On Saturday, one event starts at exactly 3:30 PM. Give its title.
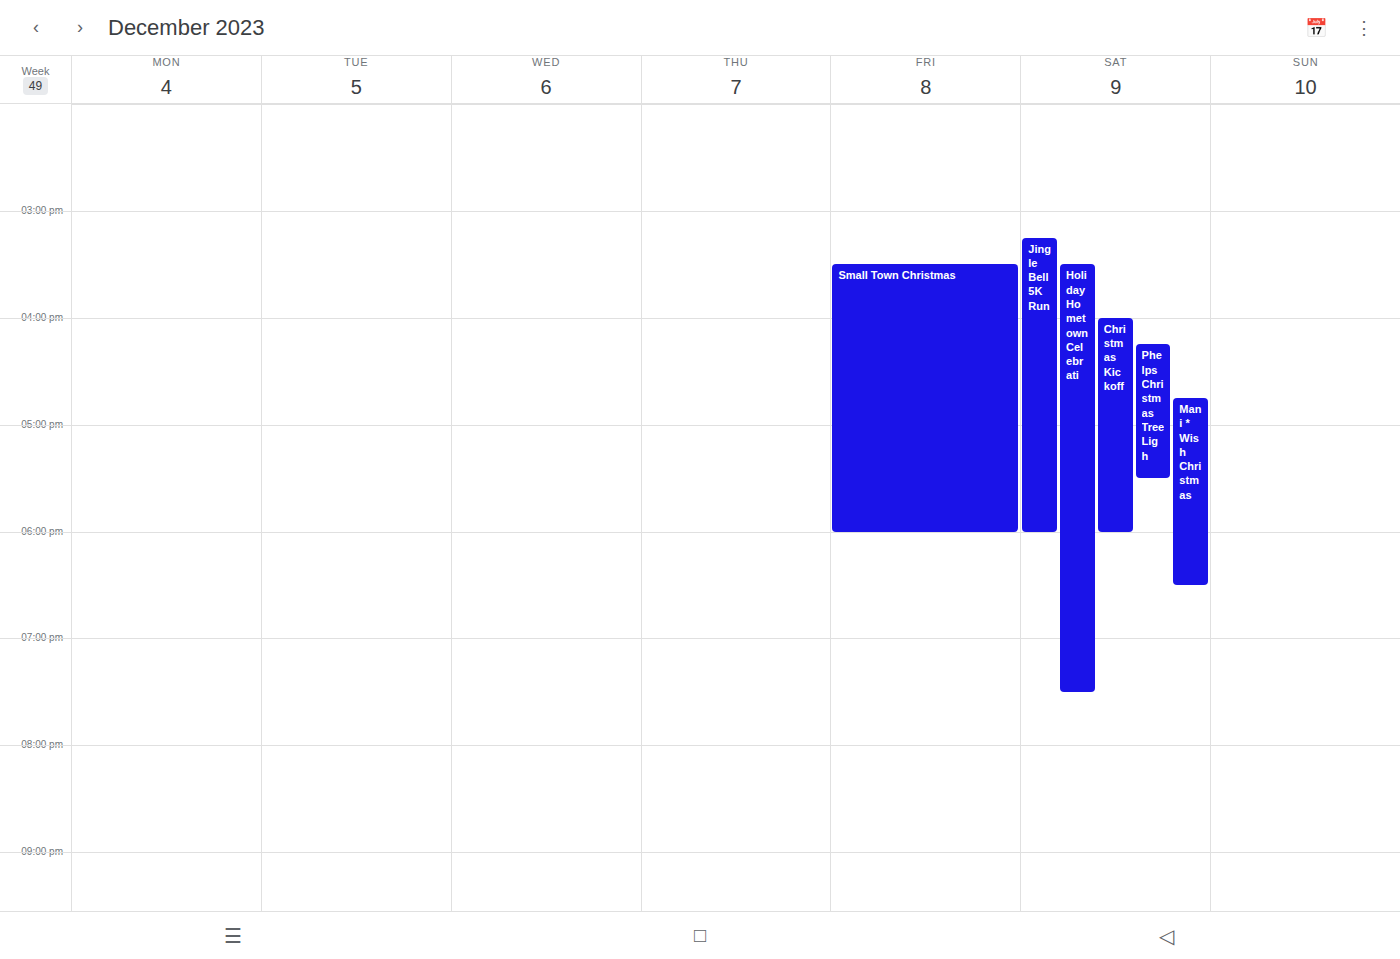
"Holiday Hometown Celebrati"